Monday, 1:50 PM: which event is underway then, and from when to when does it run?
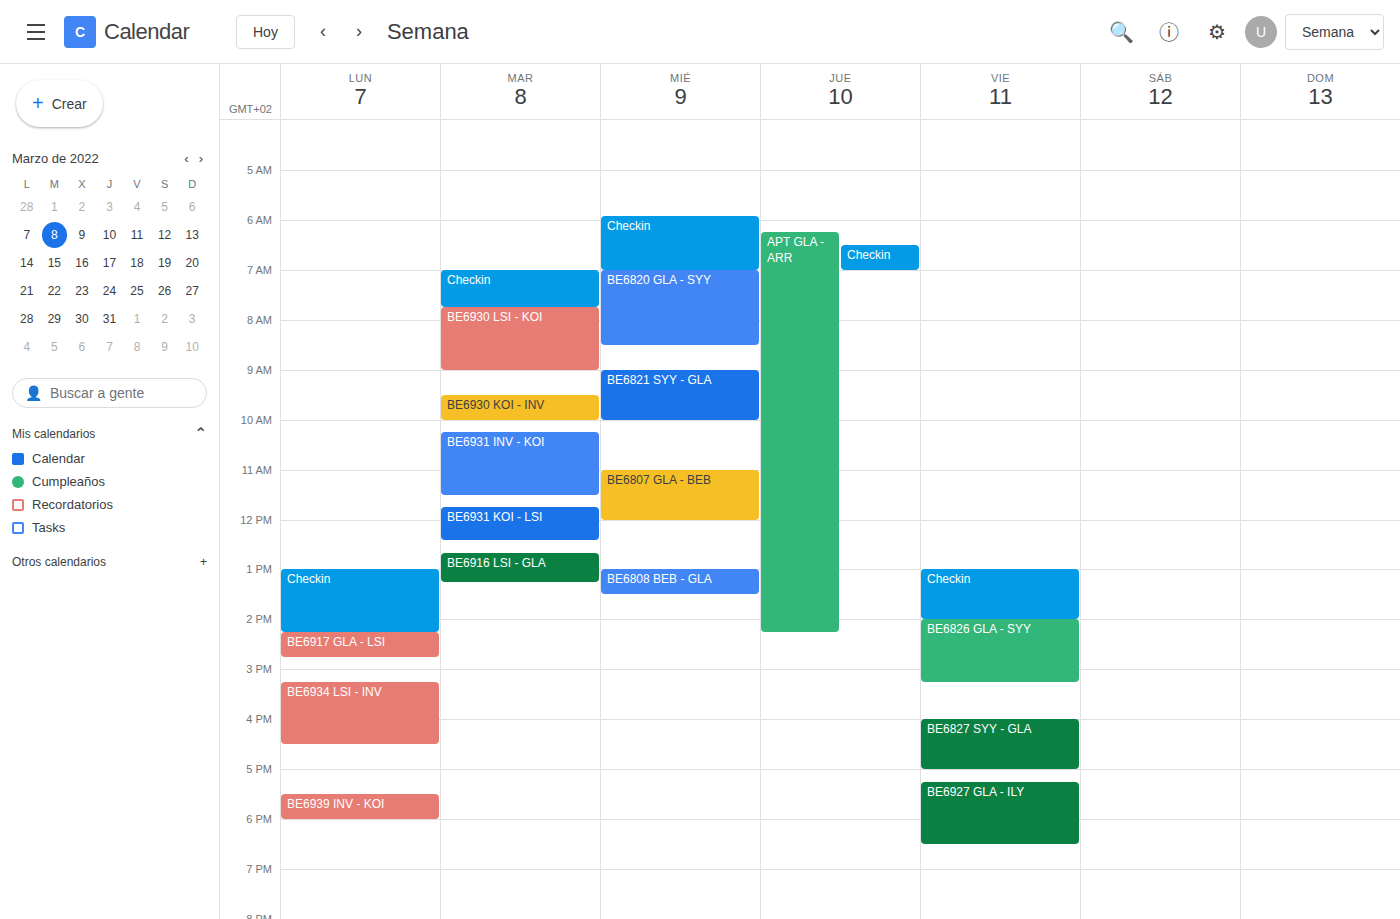
"Checkin", 1:00 PM to 2:15 PM